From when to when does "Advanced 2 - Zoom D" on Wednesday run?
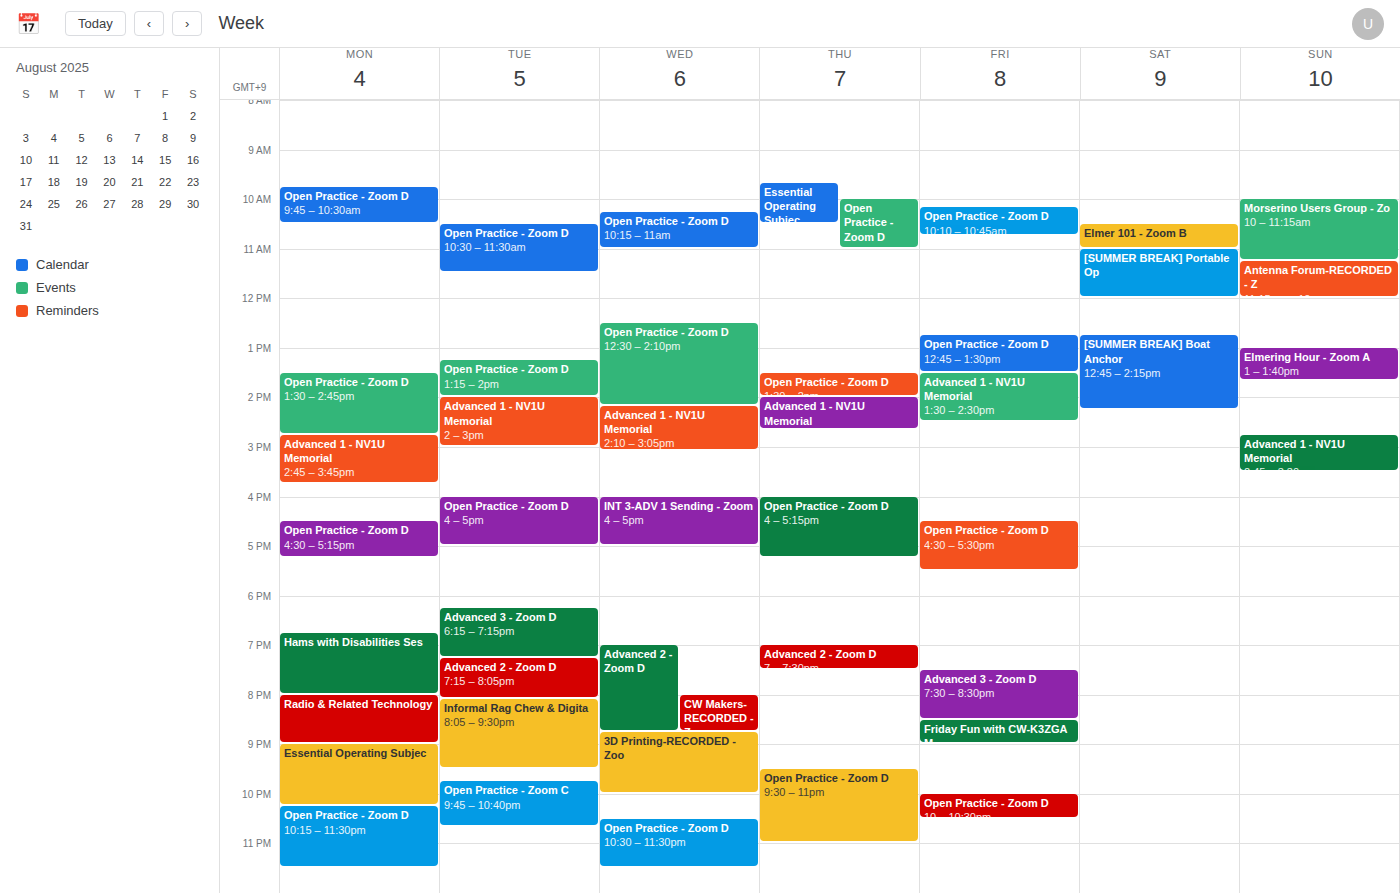
7:00 PM to 8:45 PM